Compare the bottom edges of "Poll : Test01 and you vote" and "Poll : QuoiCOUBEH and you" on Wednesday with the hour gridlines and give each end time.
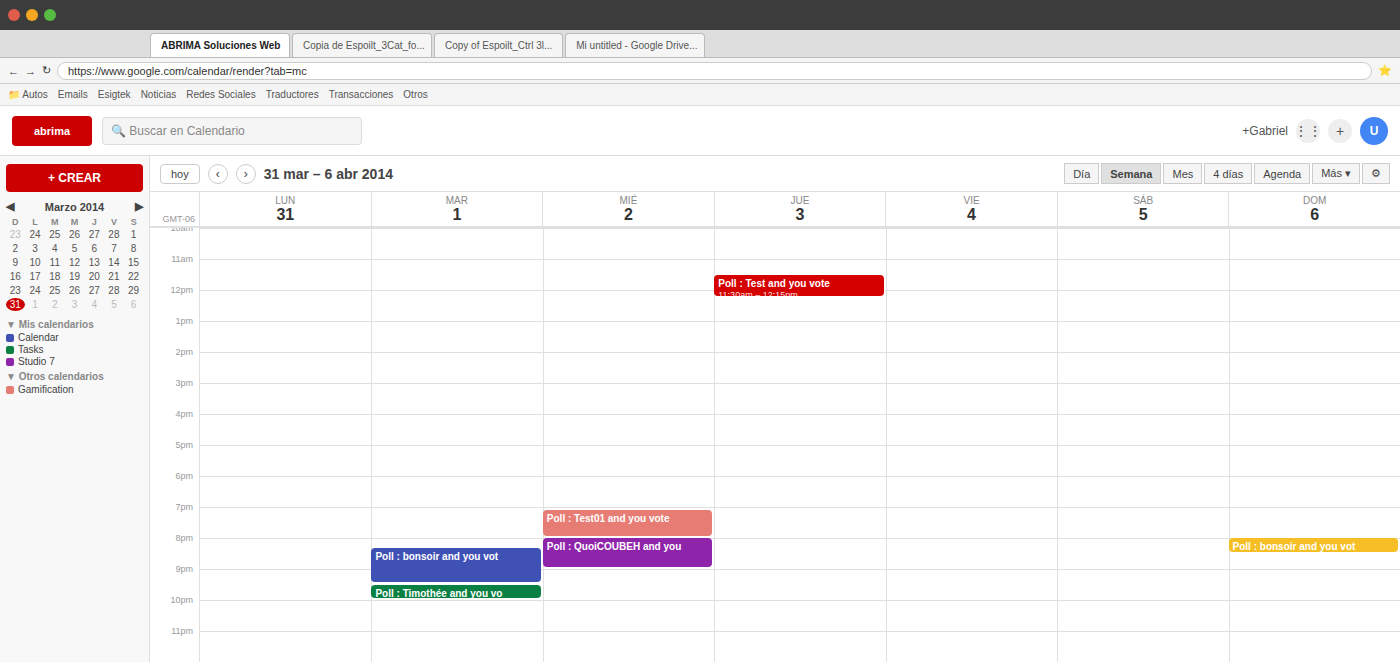
"Poll : Test01 and you vote": 20:00, exactly on the 20:00 line. "Poll : QuoiCOUBEH and you": 21:00, exactly on the 21:00 line.